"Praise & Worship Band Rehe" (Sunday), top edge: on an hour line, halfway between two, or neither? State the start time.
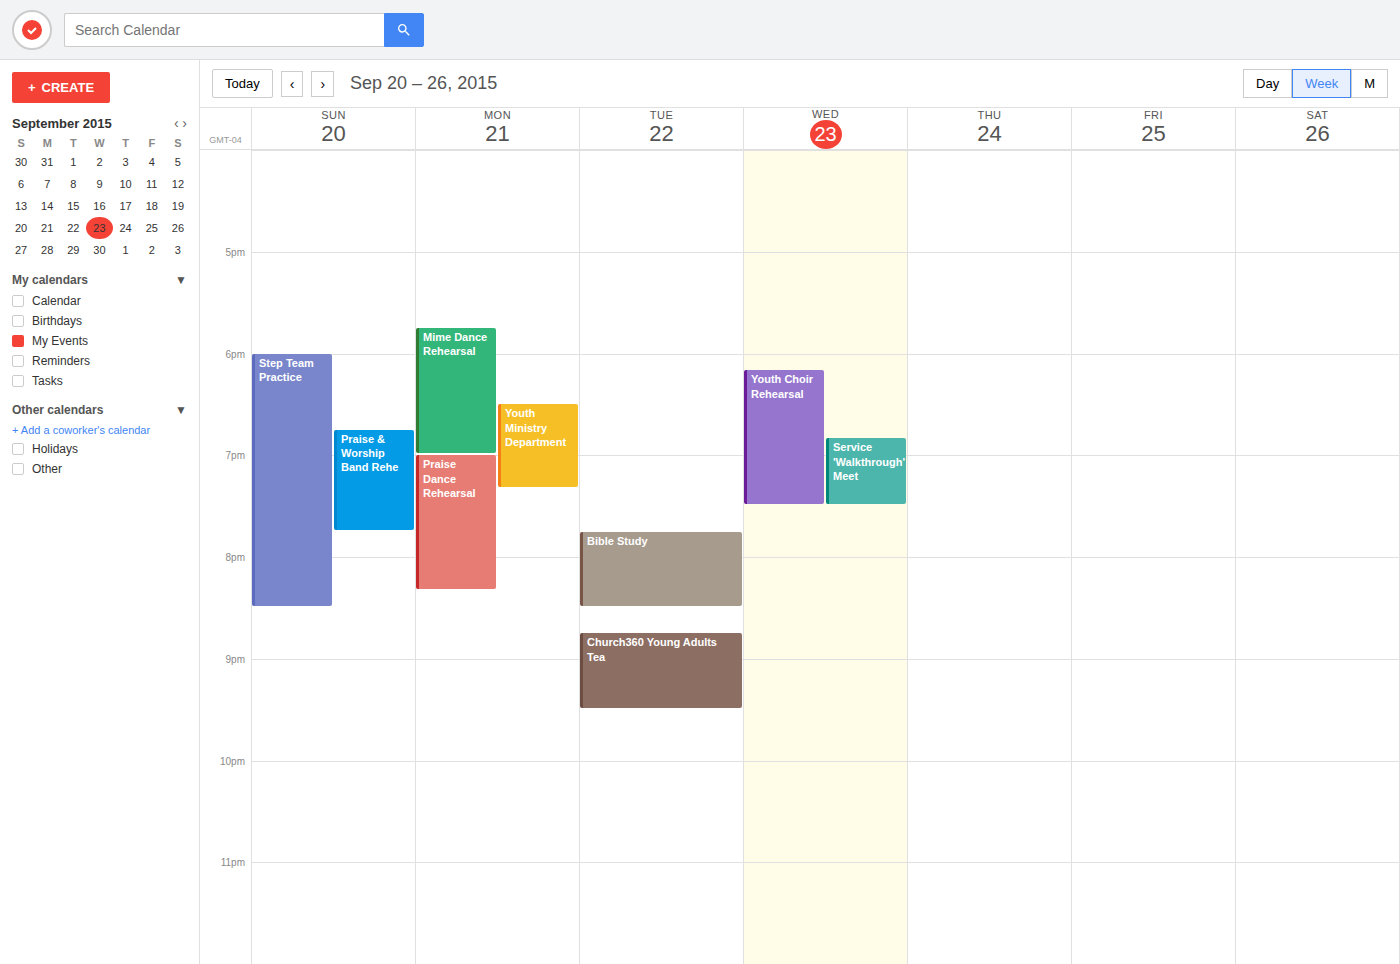
18:45 -- neither: three quarters of the way from the 18:00 line to the 19:00 line.